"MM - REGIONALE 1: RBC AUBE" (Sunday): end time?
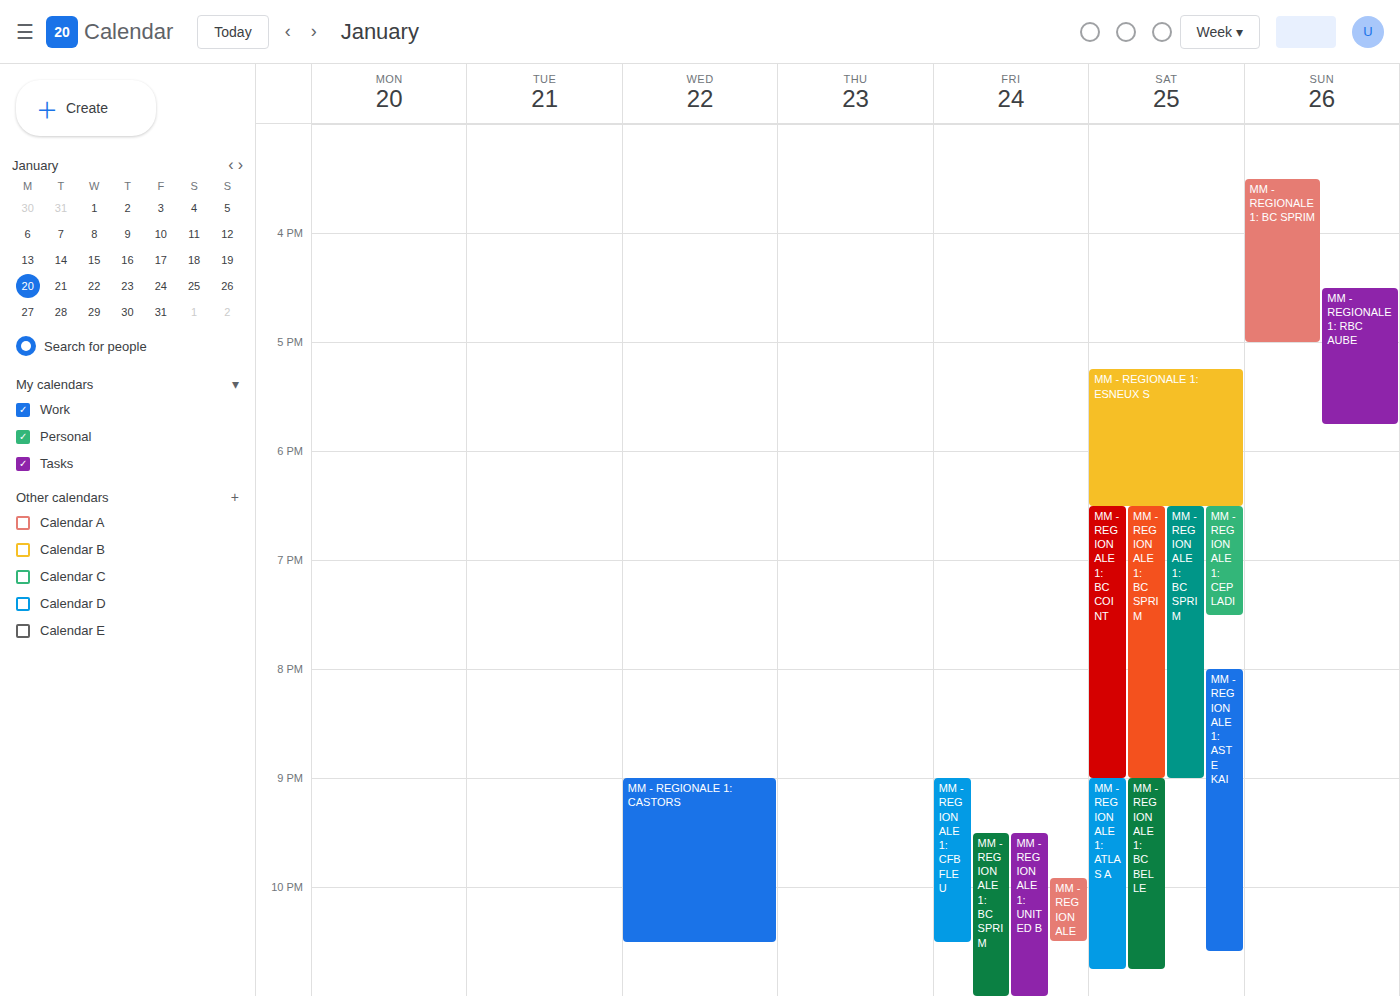
5:45 PM